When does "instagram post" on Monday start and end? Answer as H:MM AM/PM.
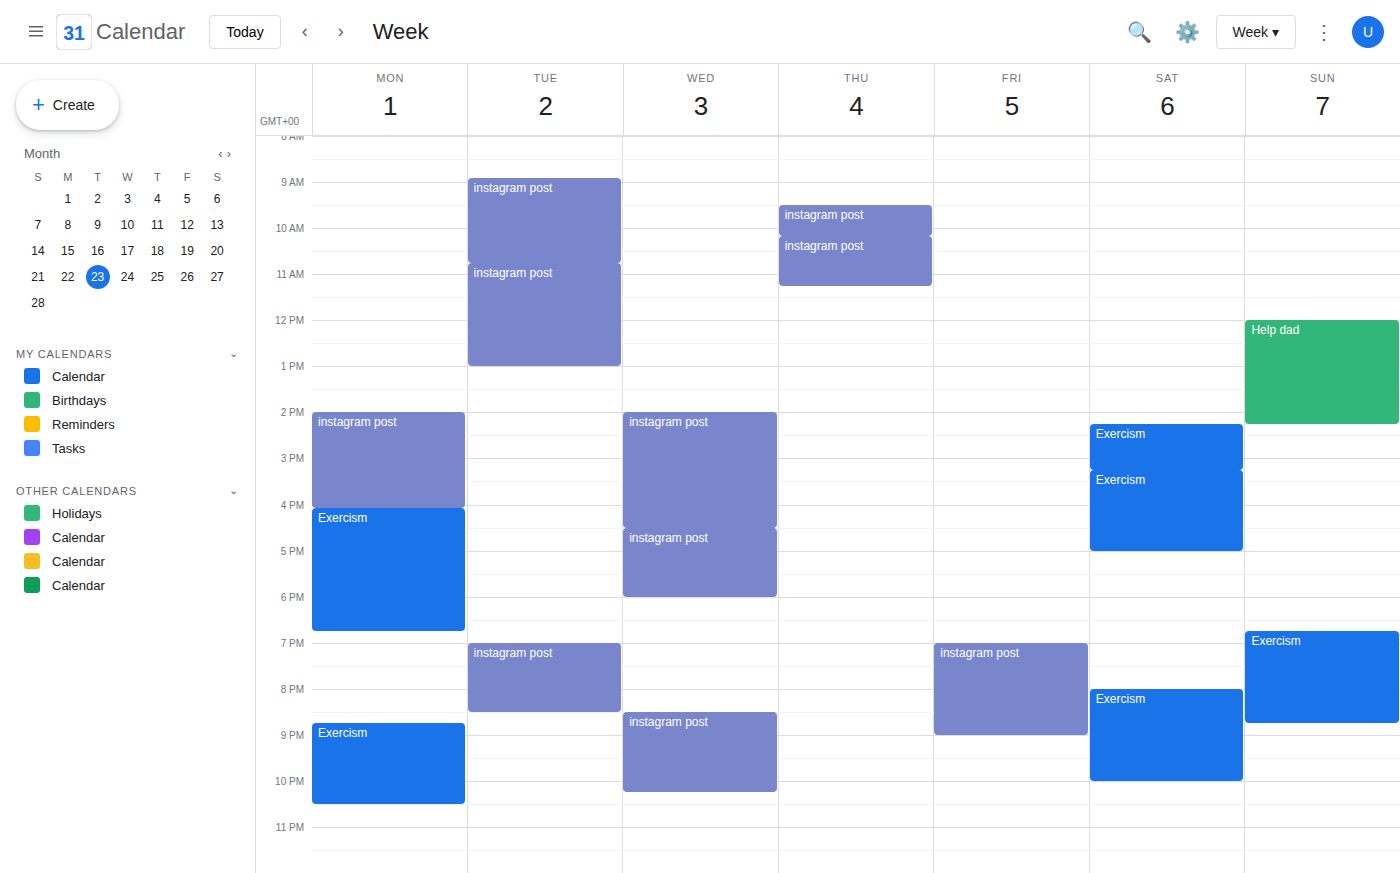
2:00 PM to 4:05 PM